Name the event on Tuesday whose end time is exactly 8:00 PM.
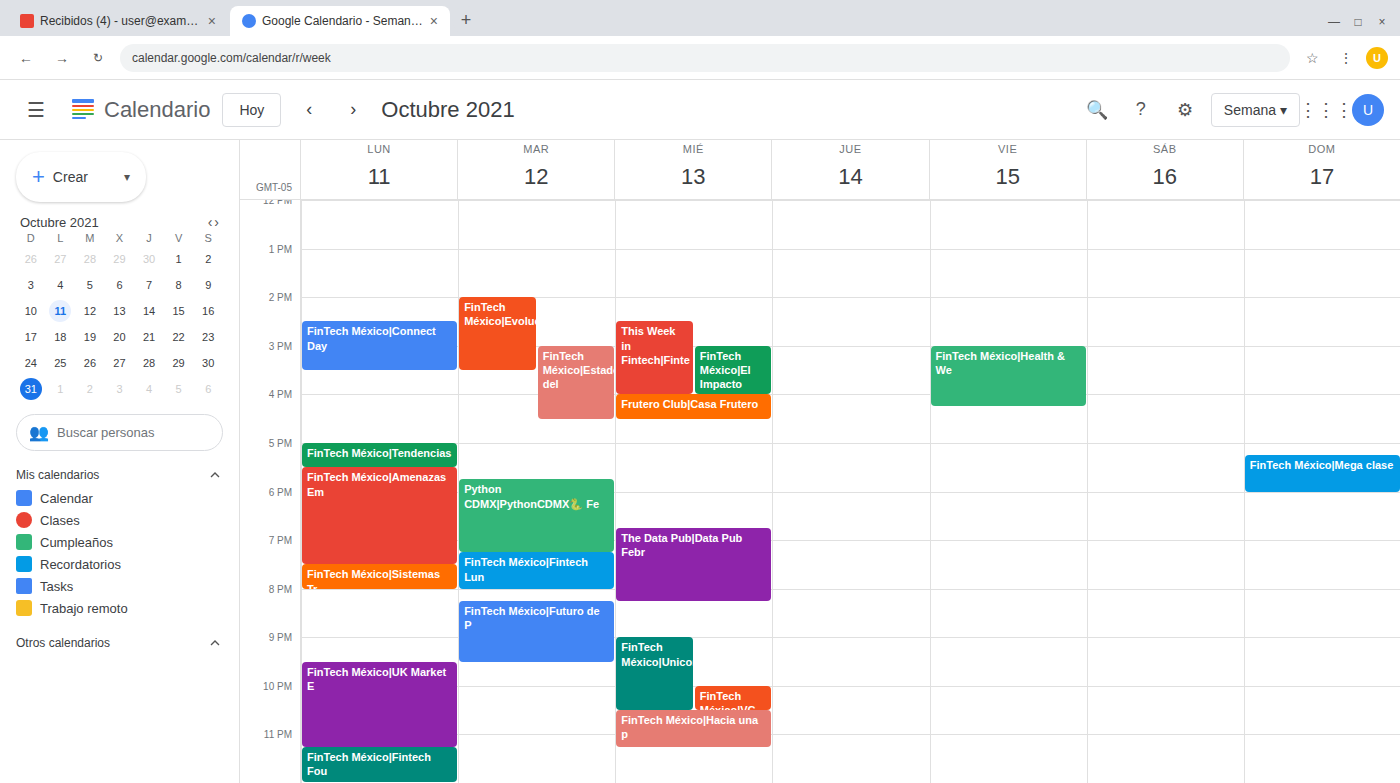
"FinTech México|Fintech Lun"